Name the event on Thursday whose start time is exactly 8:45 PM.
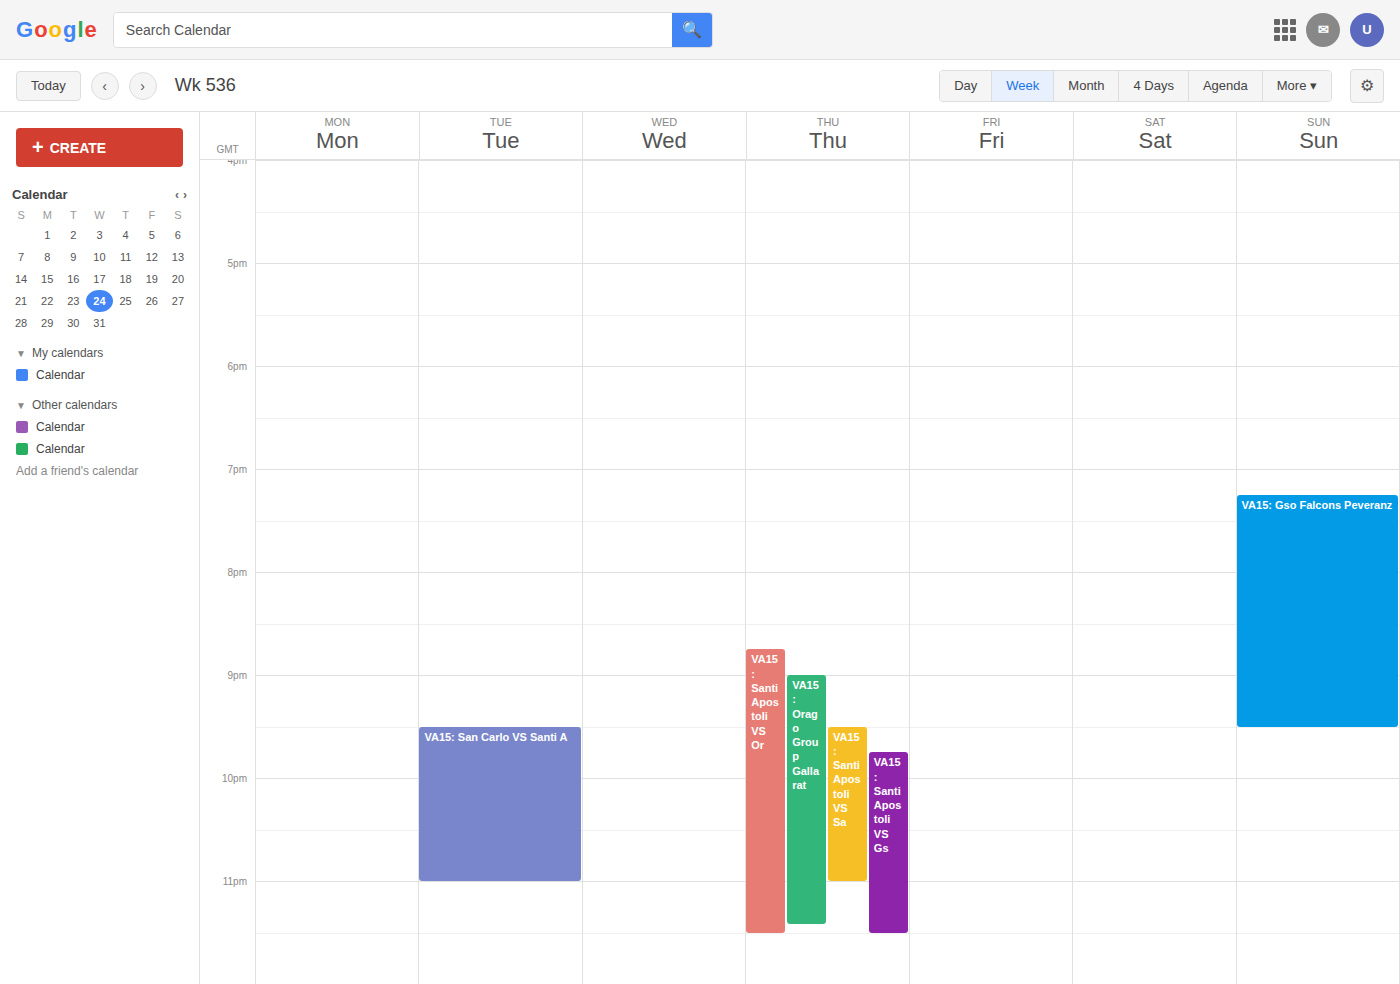
"VA15: Santi Apostoli VS Or"